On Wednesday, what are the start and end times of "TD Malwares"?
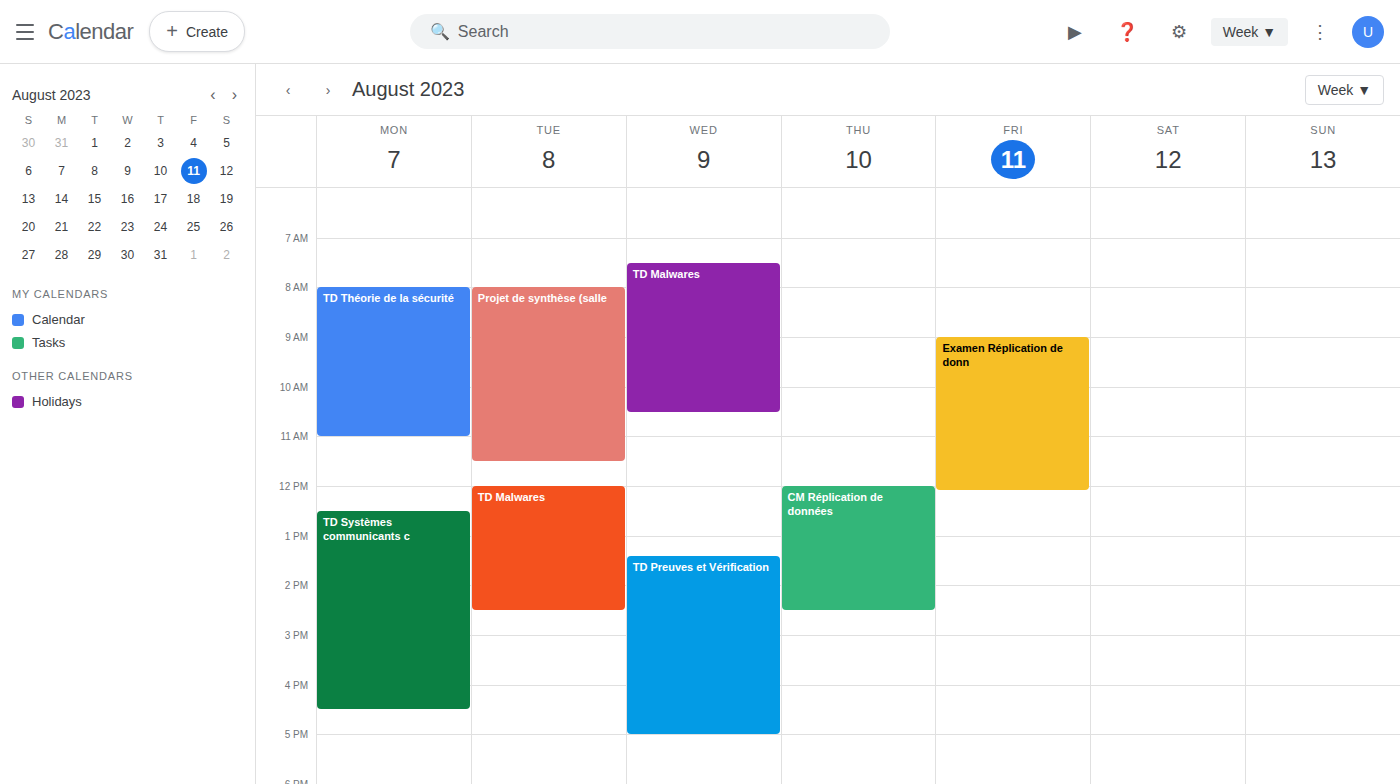
7:30 AM to 10:30 AM